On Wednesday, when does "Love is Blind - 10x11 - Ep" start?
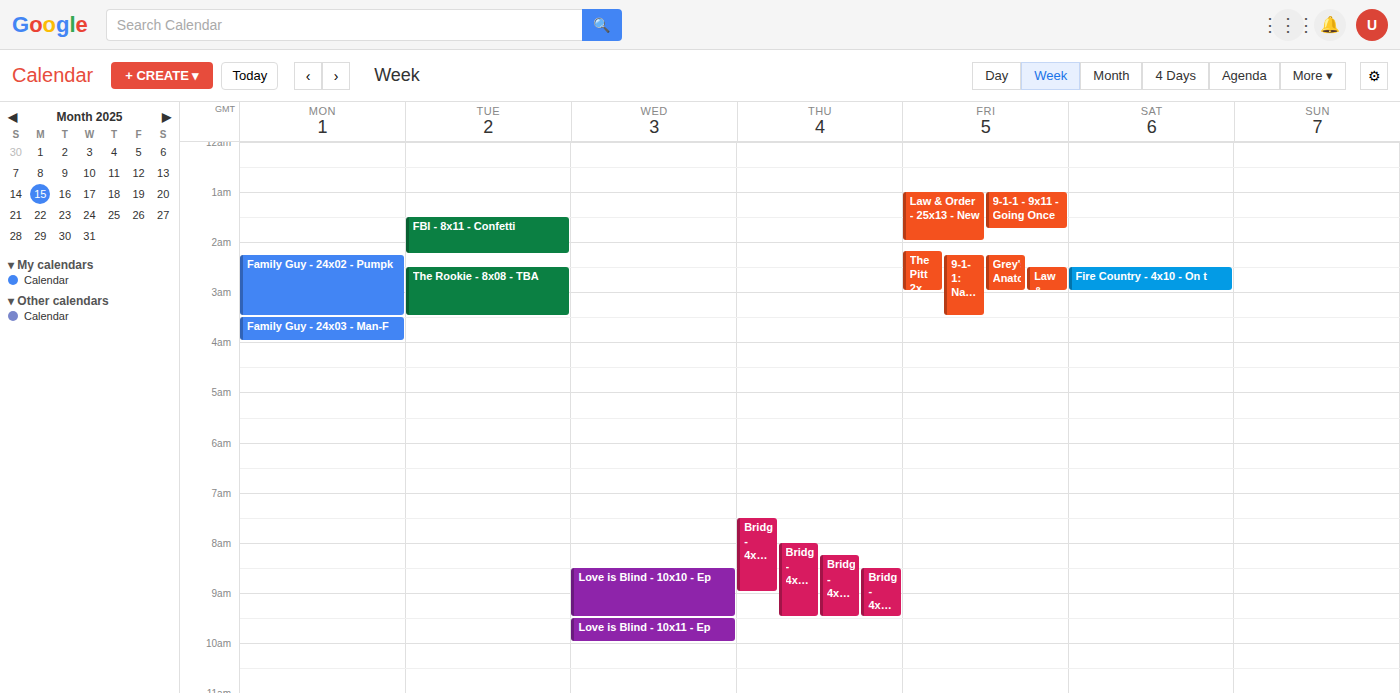
9:30 AM